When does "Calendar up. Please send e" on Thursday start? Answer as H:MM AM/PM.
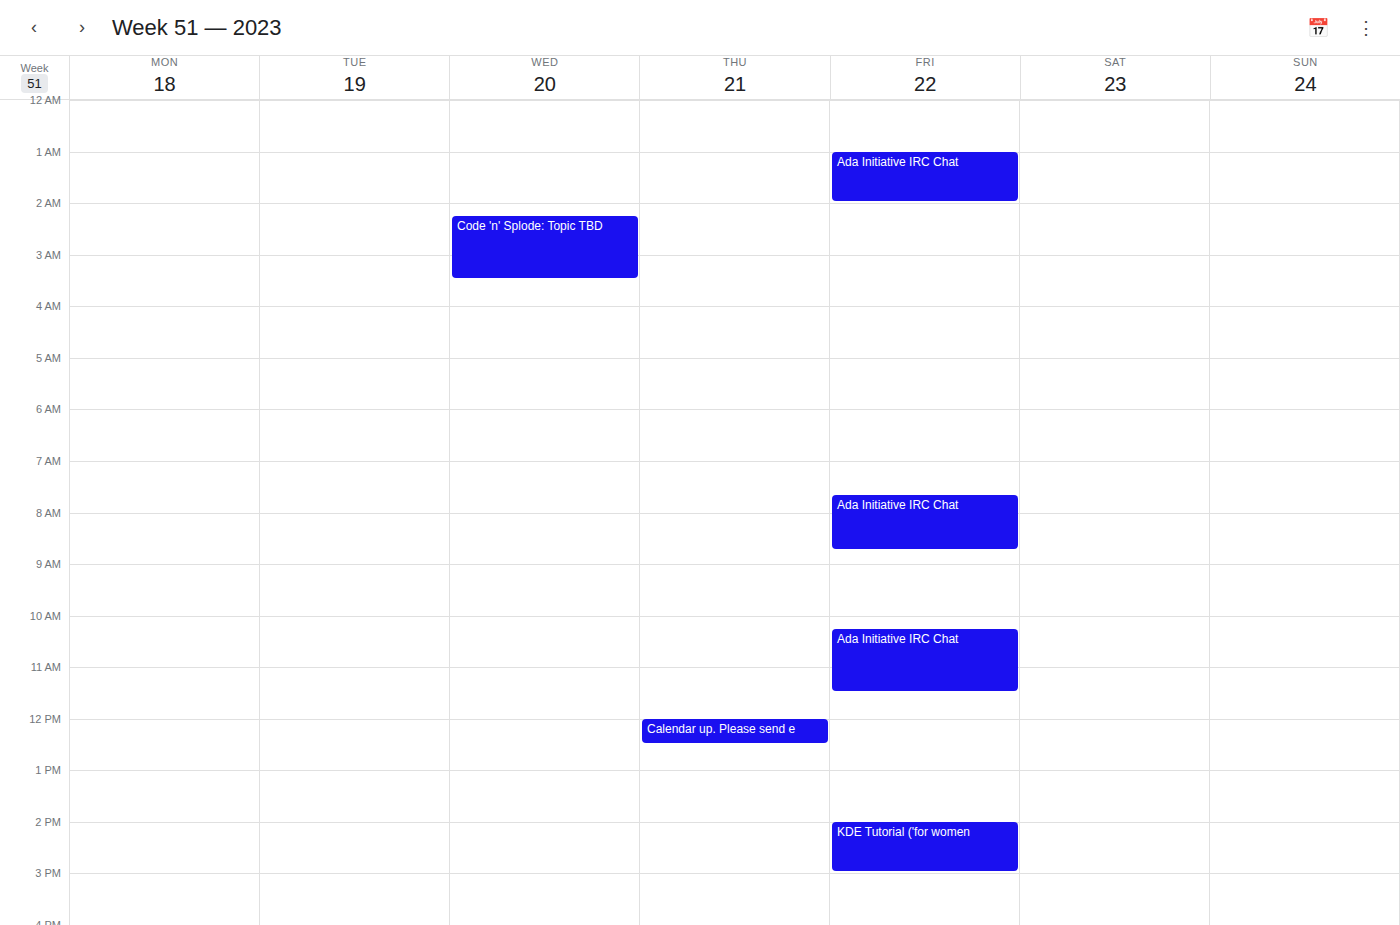
12:00 PM